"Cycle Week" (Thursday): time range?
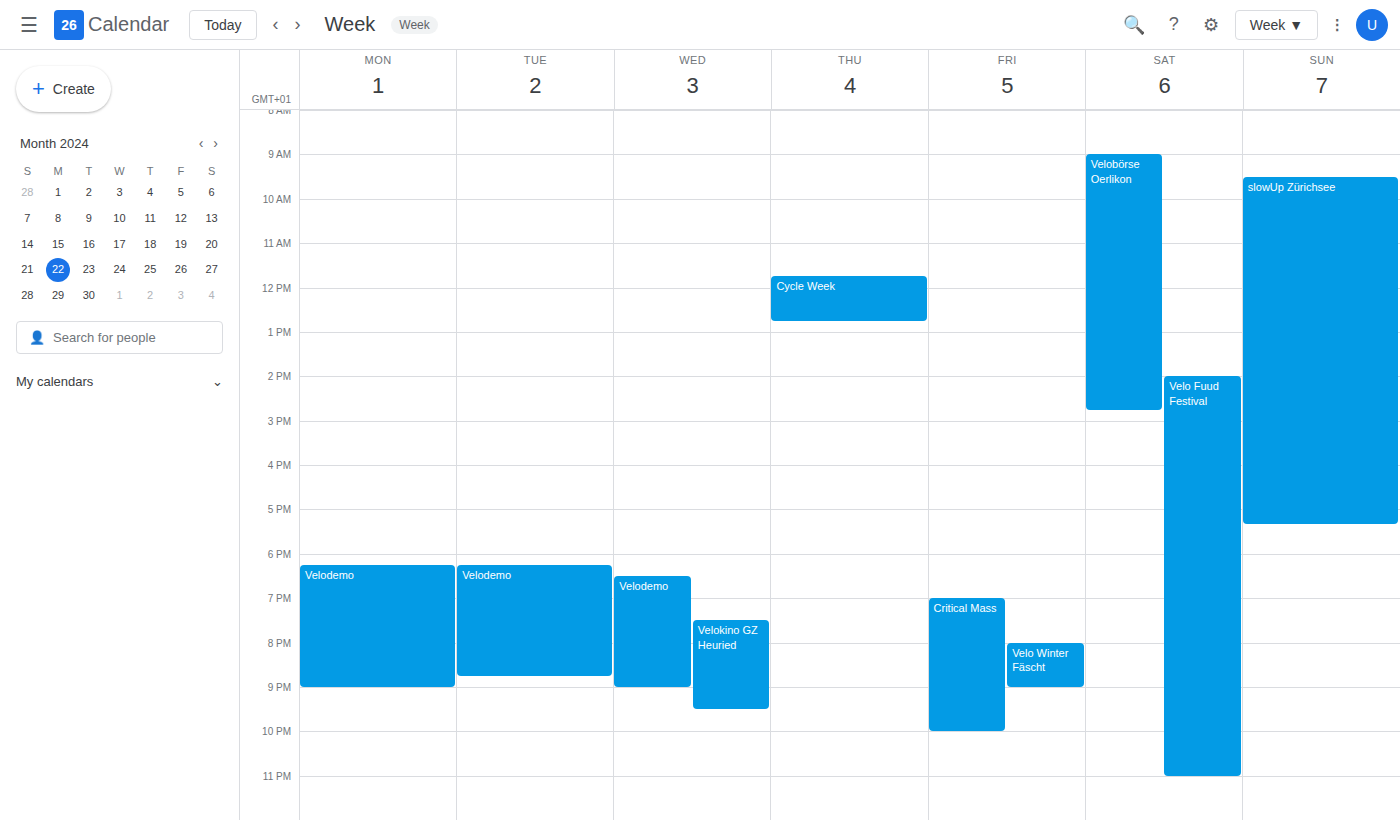
11:45 AM to 12:45 PM